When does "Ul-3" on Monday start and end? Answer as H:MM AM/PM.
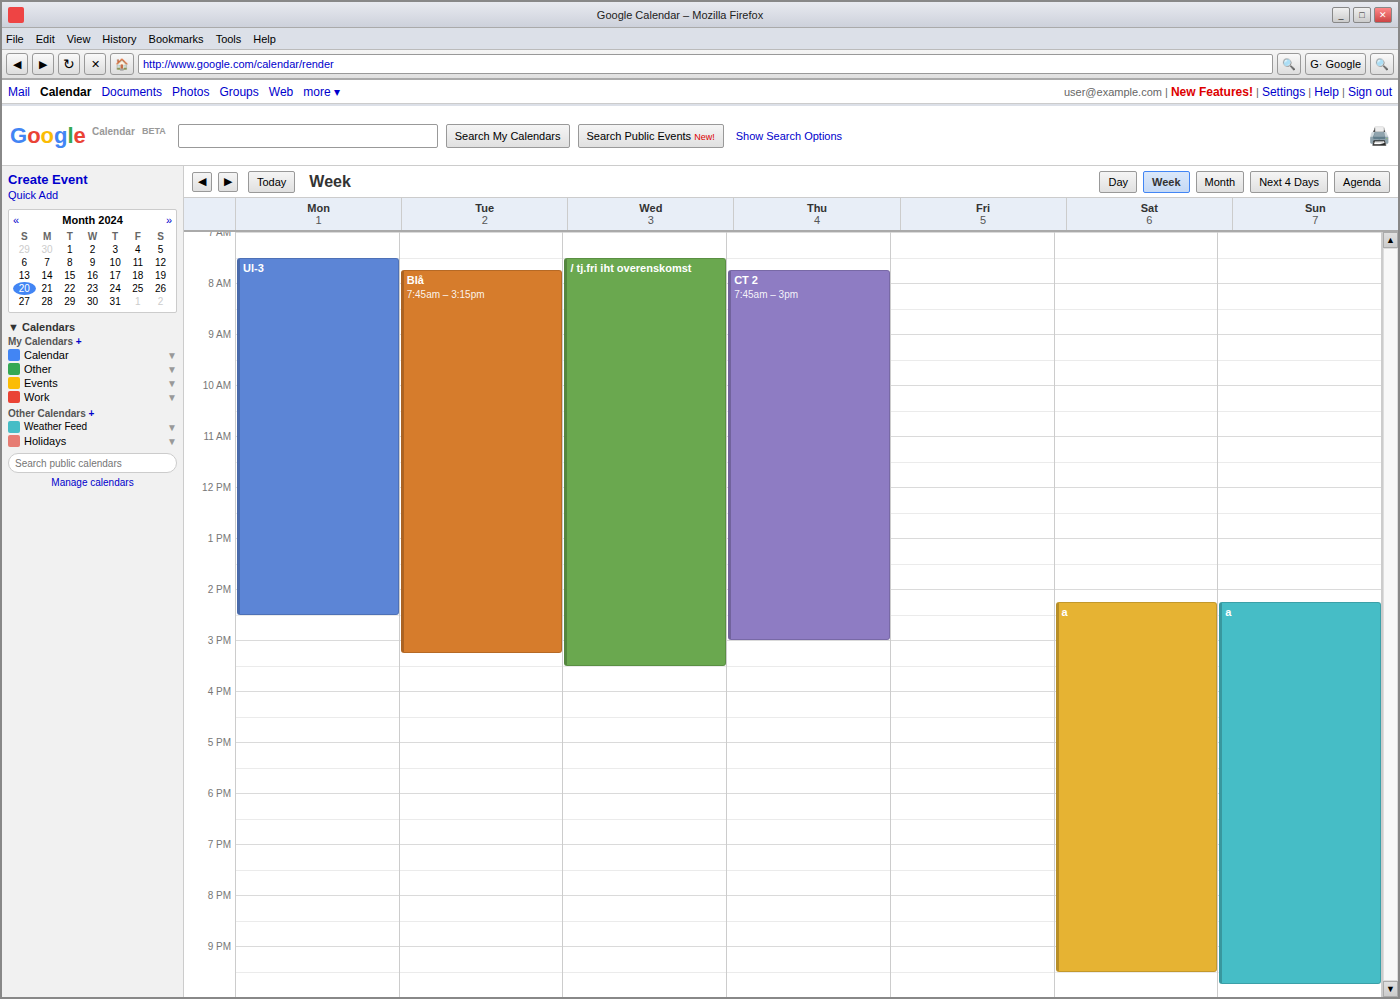
7:30 AM to 2:30 PM